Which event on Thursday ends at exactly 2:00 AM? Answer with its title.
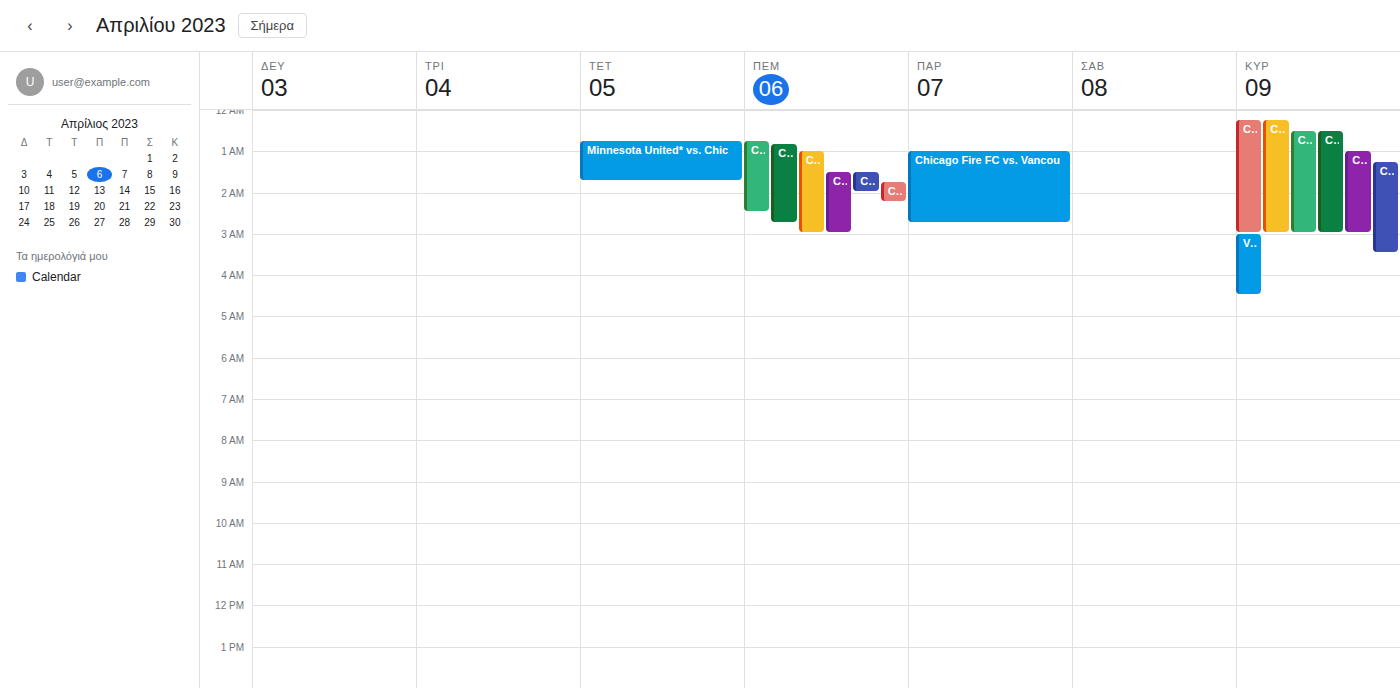
"Chicago Fire FC* vs. Orlan"